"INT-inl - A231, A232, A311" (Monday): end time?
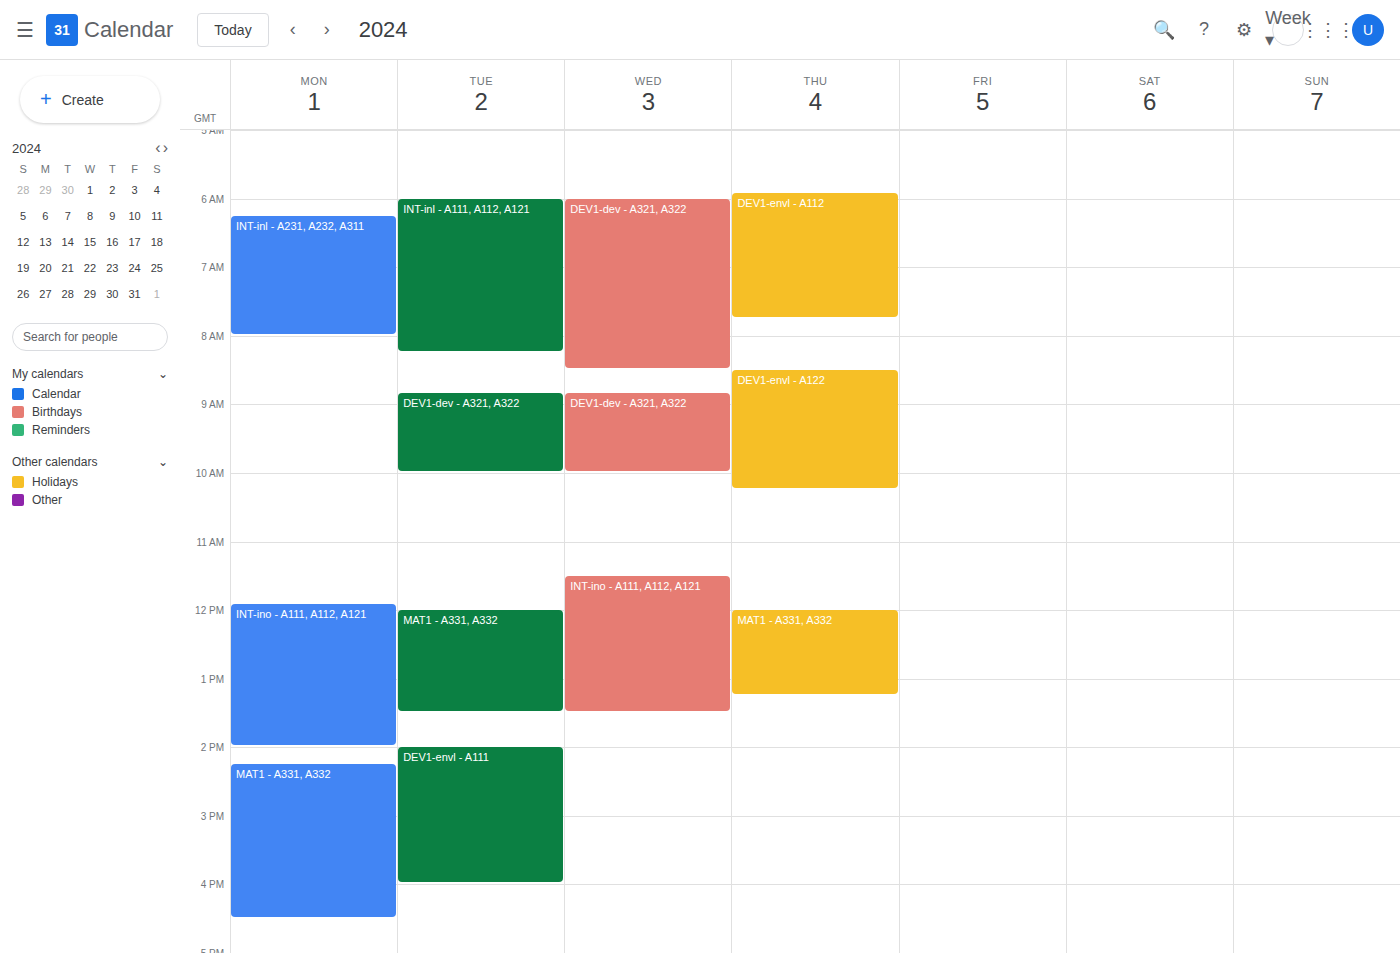
08:00